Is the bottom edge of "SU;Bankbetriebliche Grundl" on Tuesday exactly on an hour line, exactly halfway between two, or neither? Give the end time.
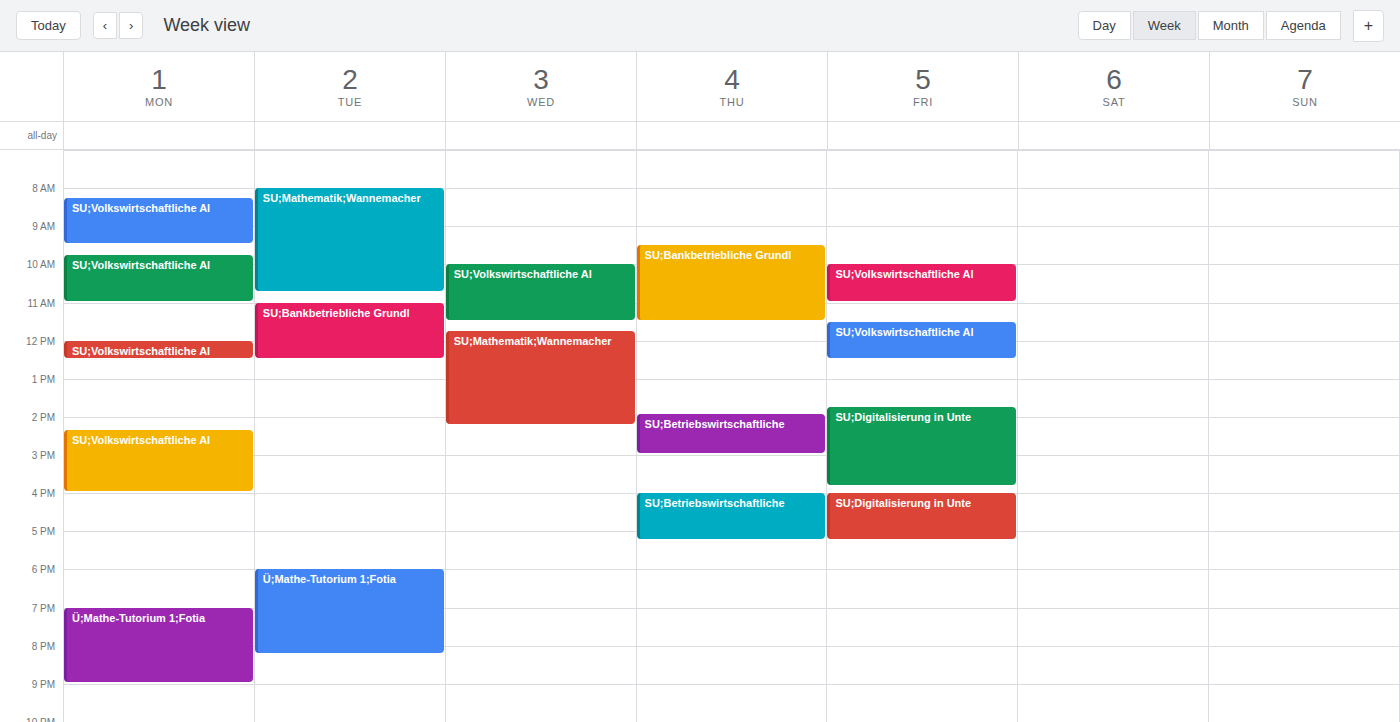
12:30 PM -- halfway between the 12 PM and 1 PM lines.